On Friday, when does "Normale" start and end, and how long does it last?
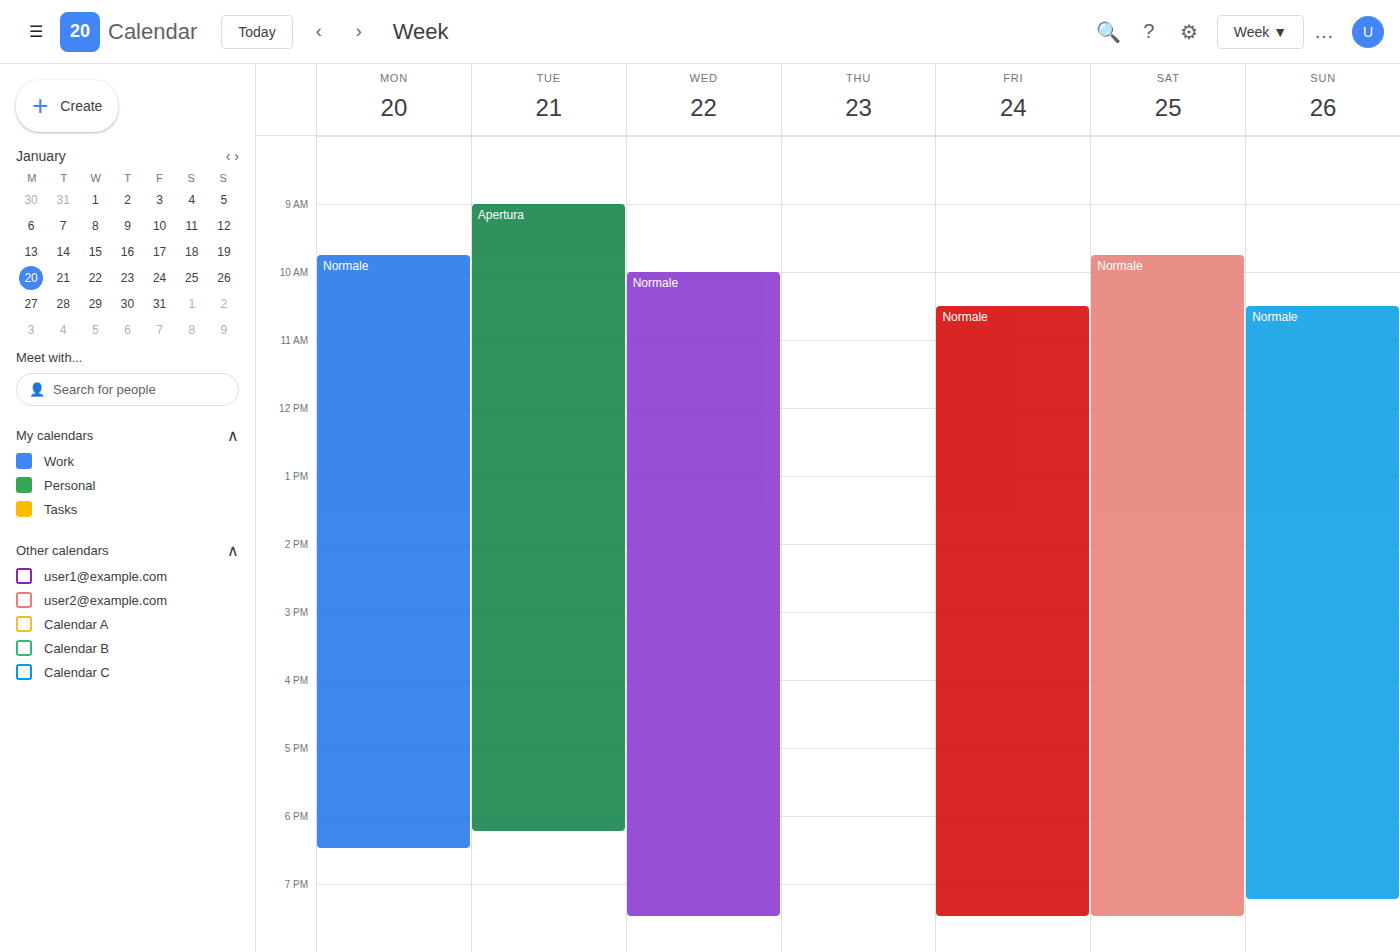
10:30 to 19:30, 9 hours